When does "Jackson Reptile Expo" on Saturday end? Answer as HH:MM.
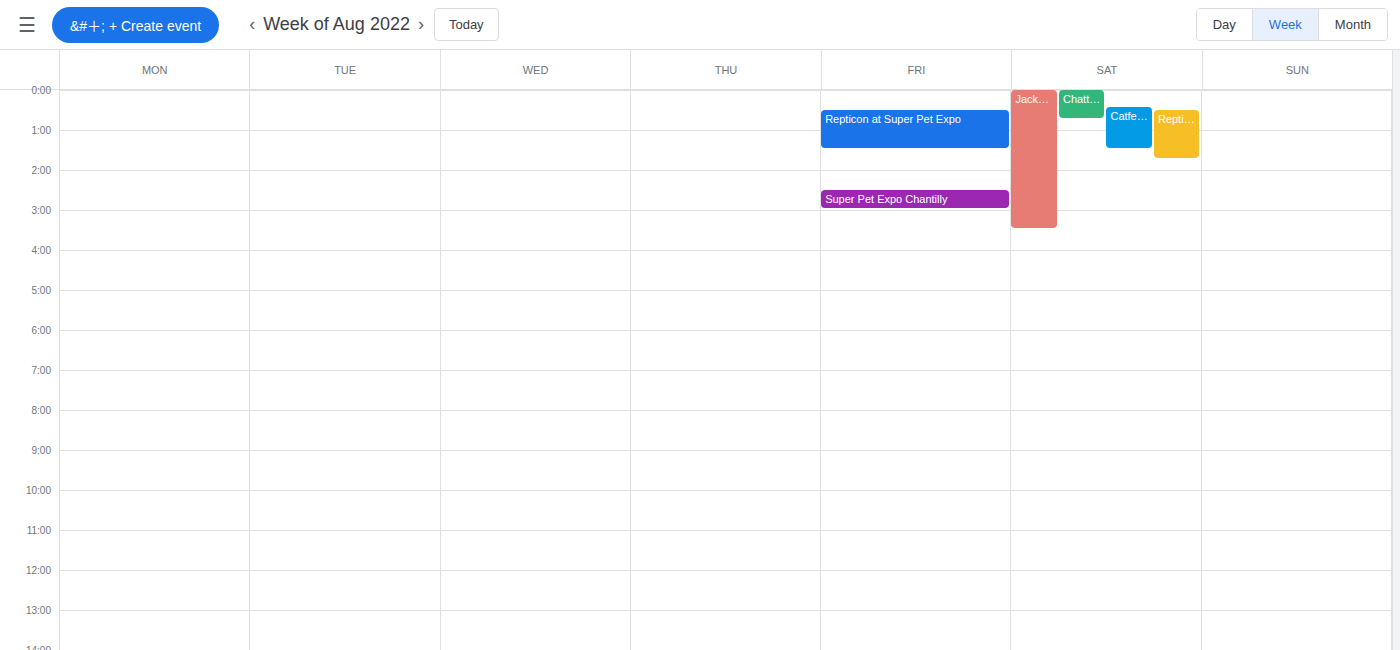
03:30